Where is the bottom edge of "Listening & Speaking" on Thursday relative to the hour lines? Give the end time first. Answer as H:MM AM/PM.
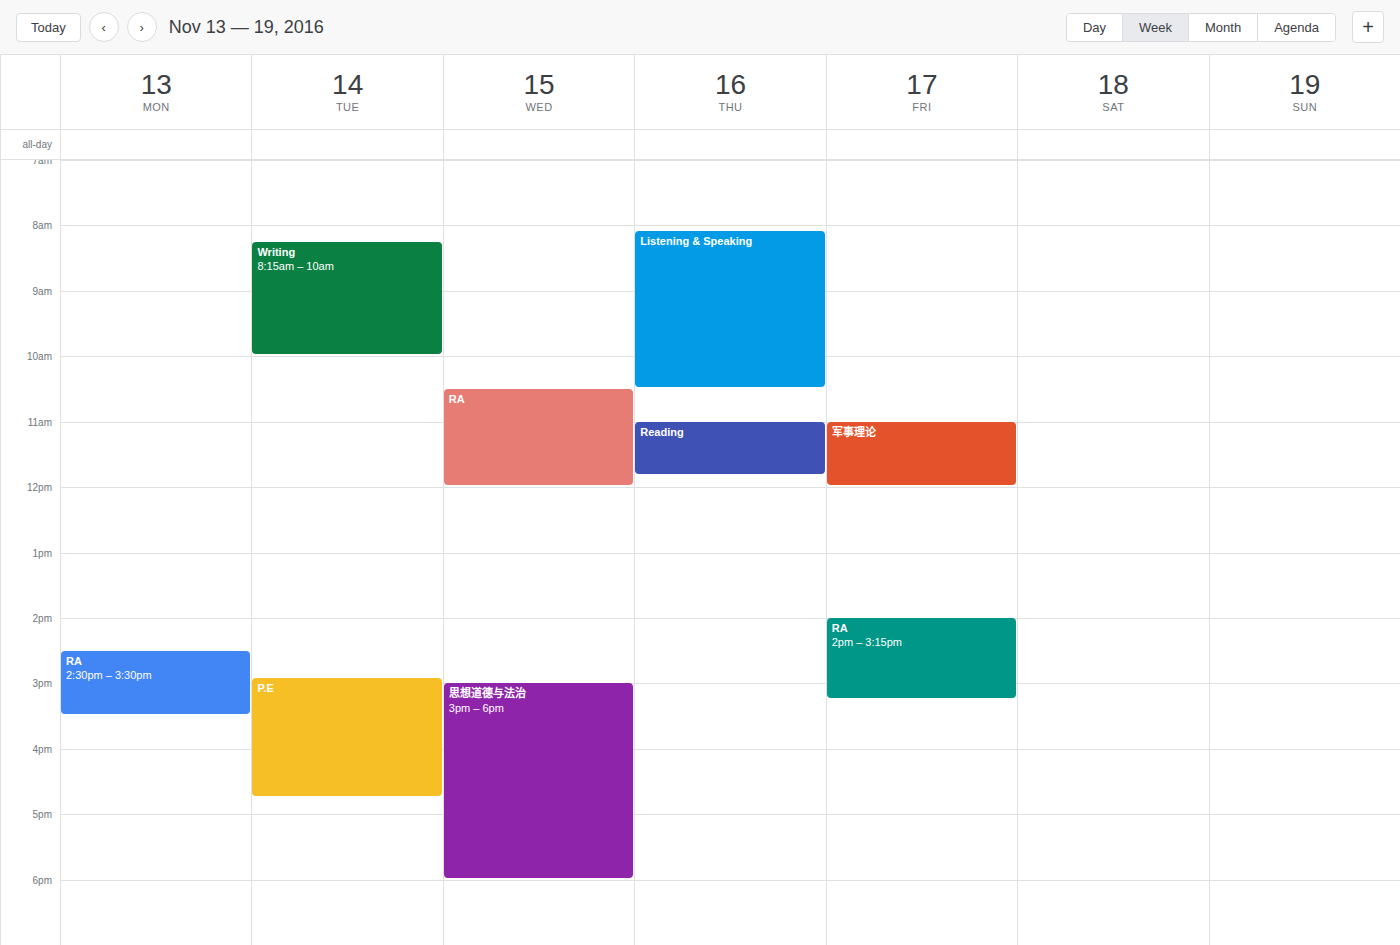
10:30 AM -- halfway between the 10 AM and 11 AM lines.